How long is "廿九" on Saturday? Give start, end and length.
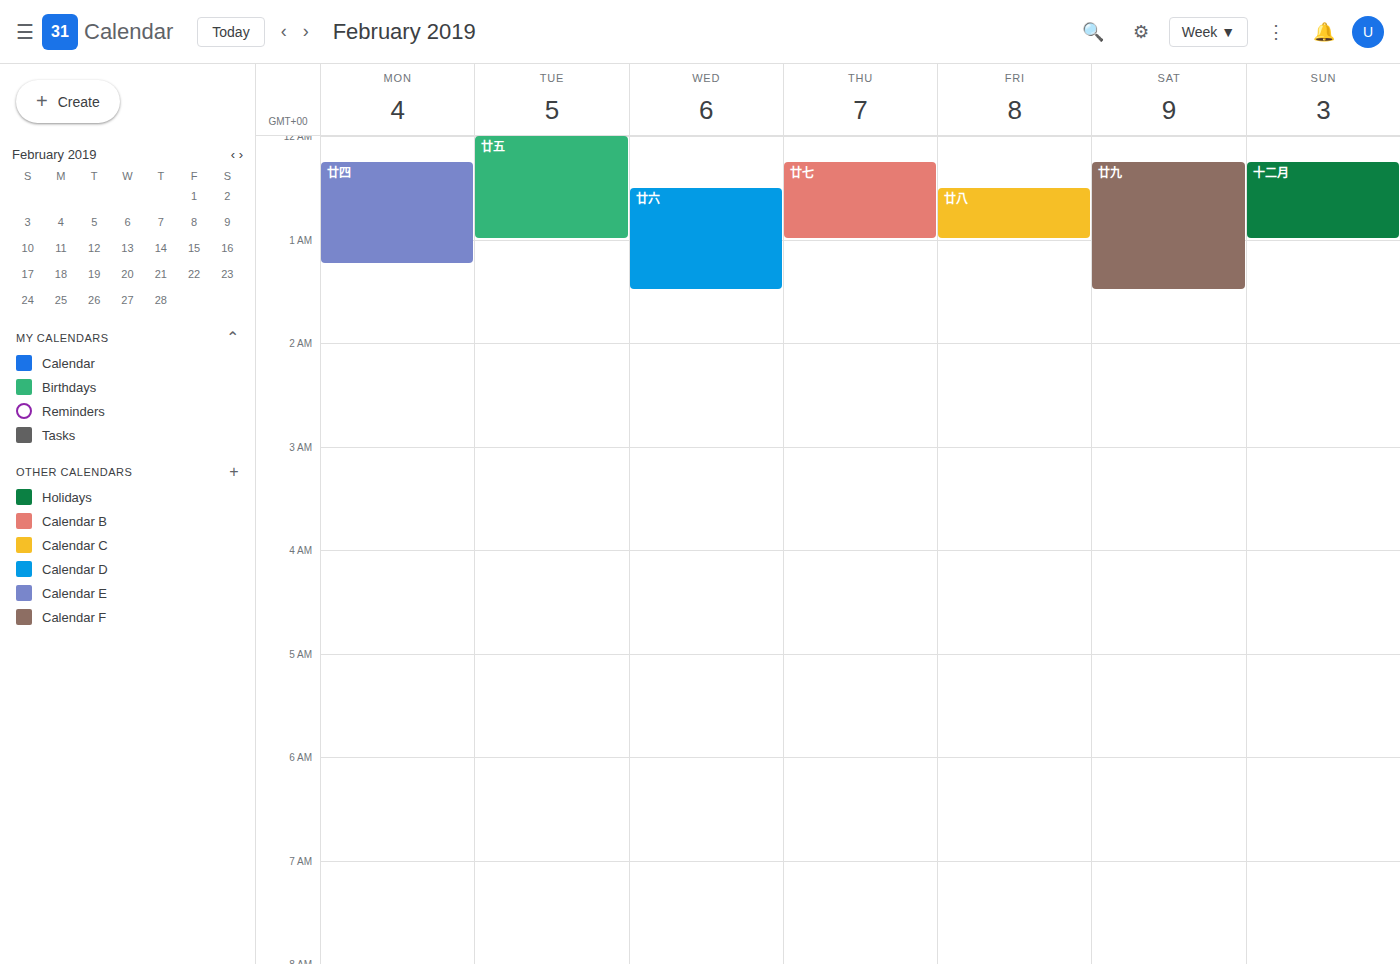
12:15 AM to 1:30 AM, 1 hour 15 minutes